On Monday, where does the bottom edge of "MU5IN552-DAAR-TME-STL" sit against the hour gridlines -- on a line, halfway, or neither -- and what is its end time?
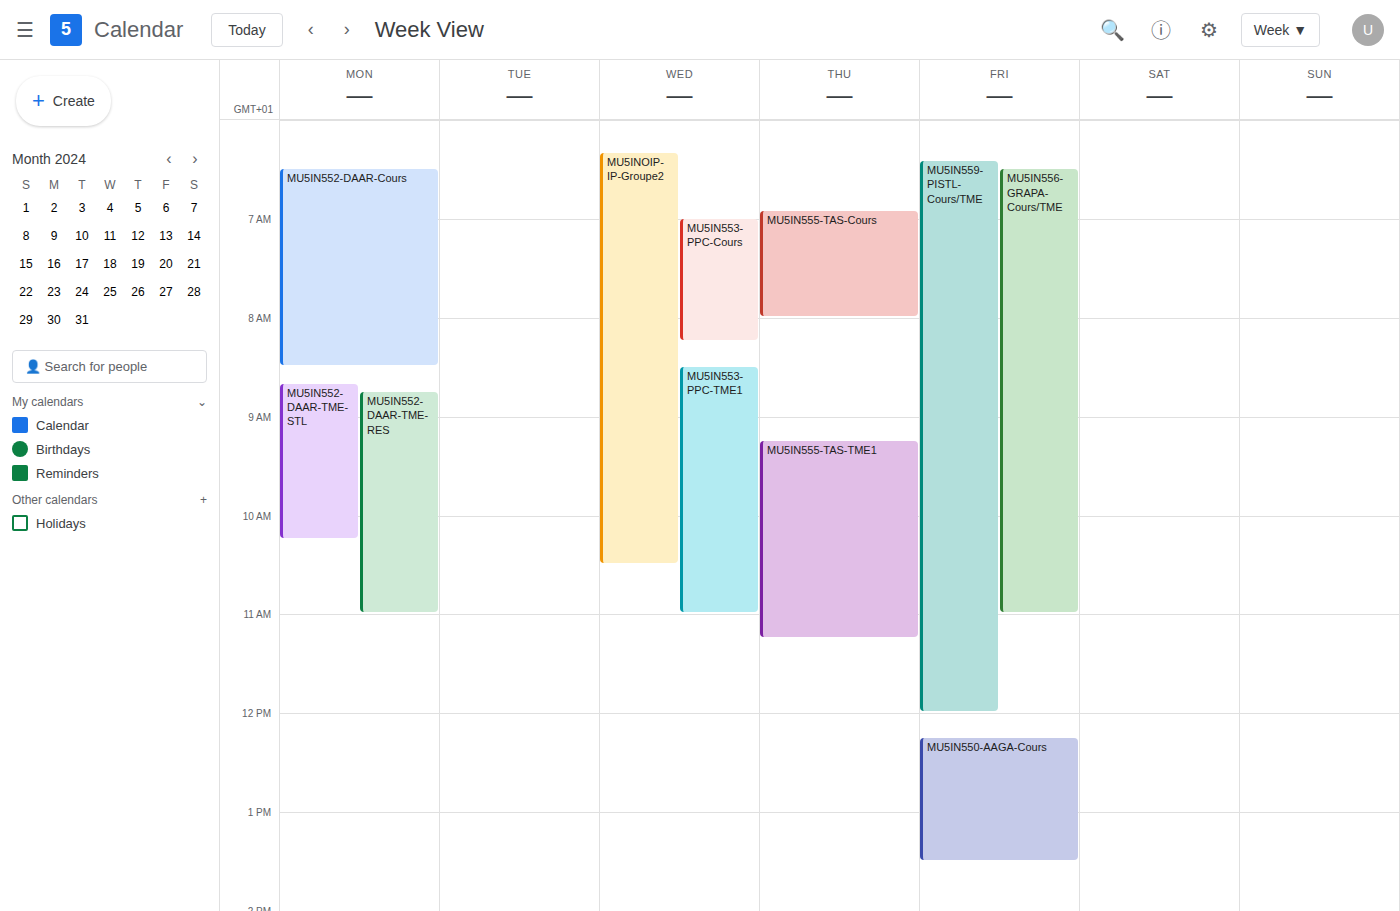
10:15 AM -- neither: a quarter of the way from the 10 AM line to the 11 AM line.